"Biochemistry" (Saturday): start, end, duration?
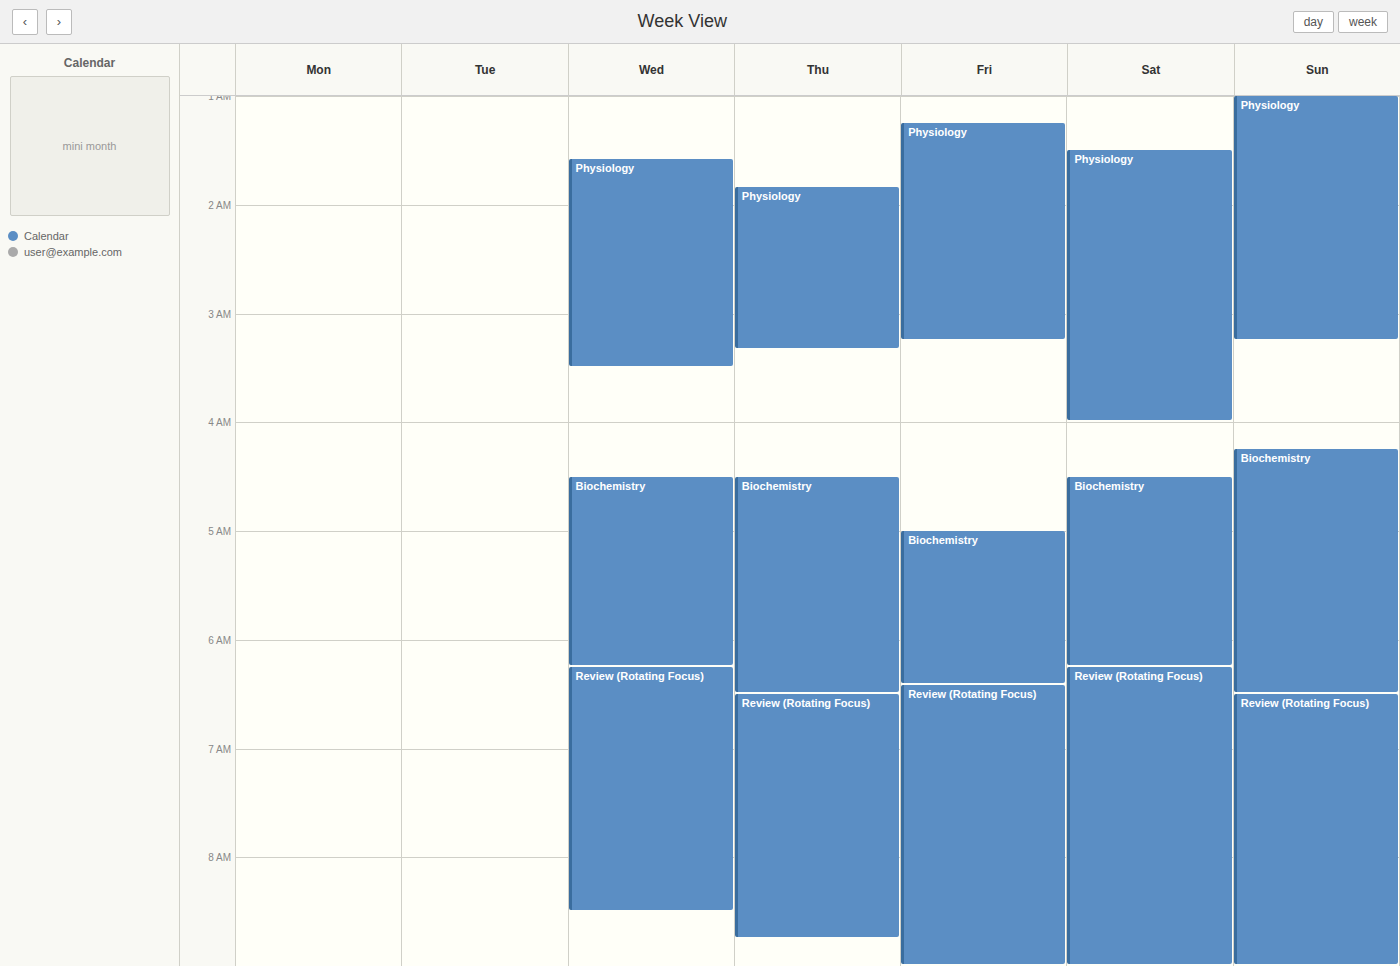
4:30 AM to 6:15 AM, 1 hour 45 minutes